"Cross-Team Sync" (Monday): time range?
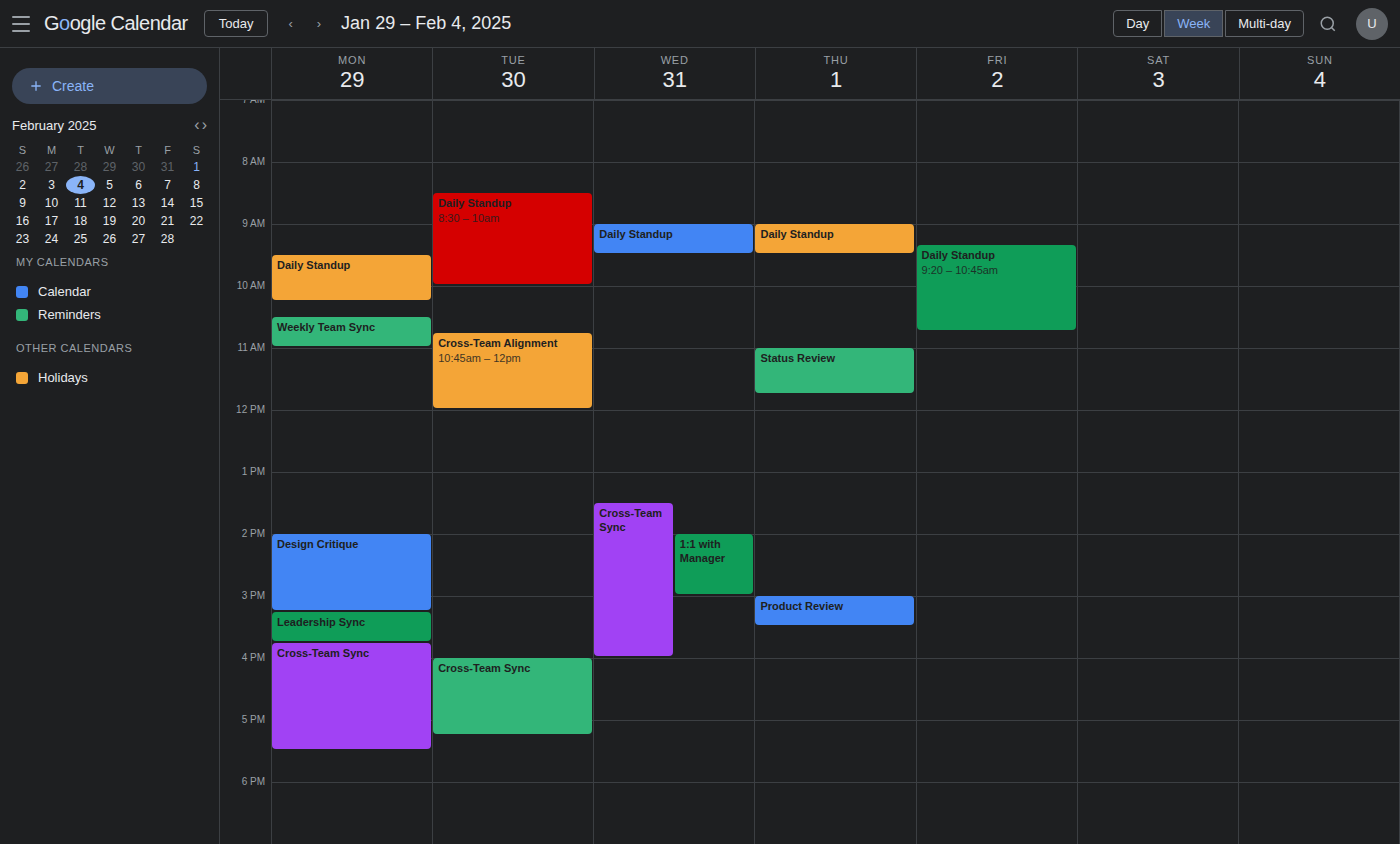
3:45 PM to 5:30 PM